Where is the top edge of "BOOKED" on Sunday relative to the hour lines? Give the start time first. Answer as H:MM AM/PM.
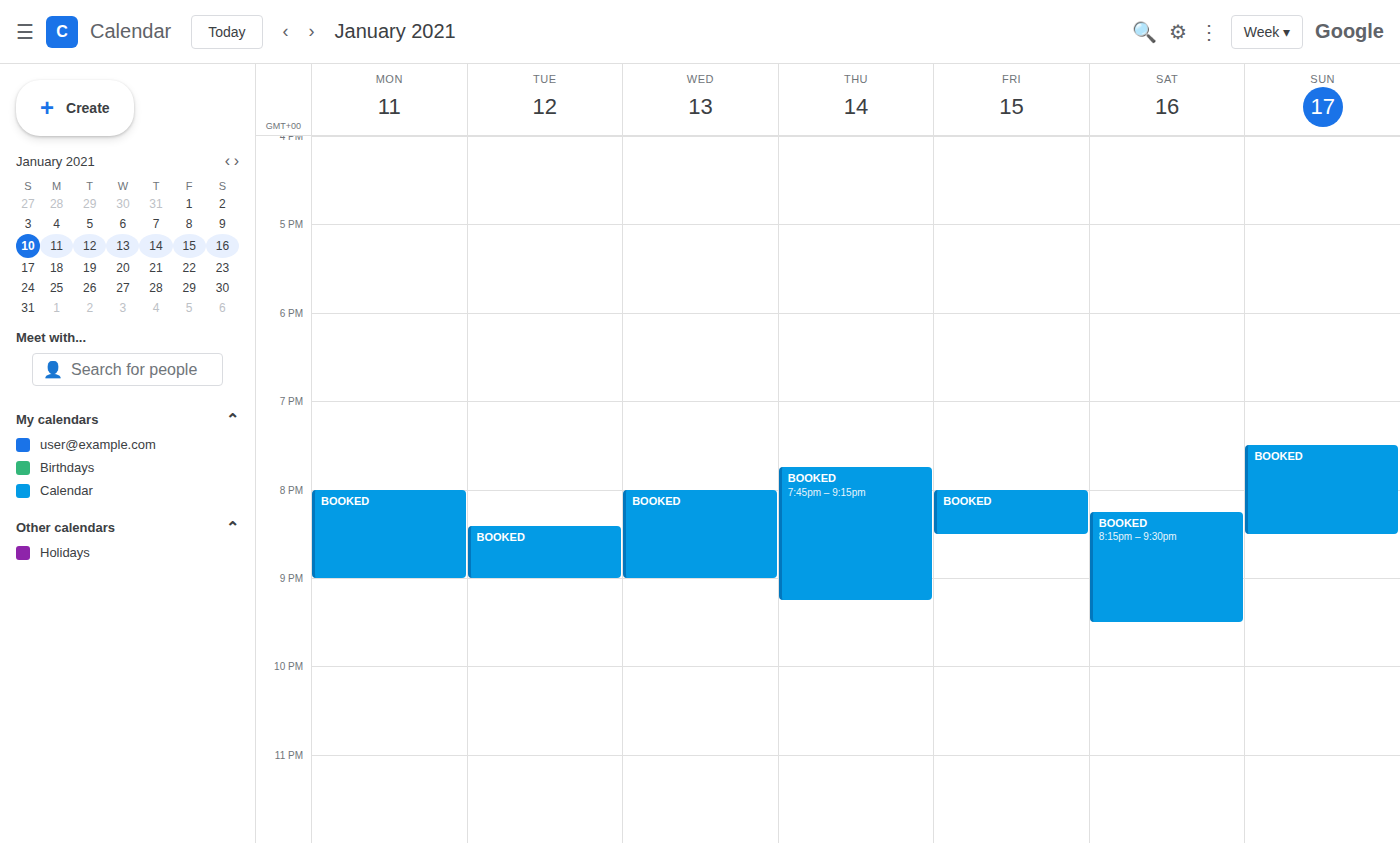
7:30 PM -- halfway between the 7 PM and 8 PM lines.